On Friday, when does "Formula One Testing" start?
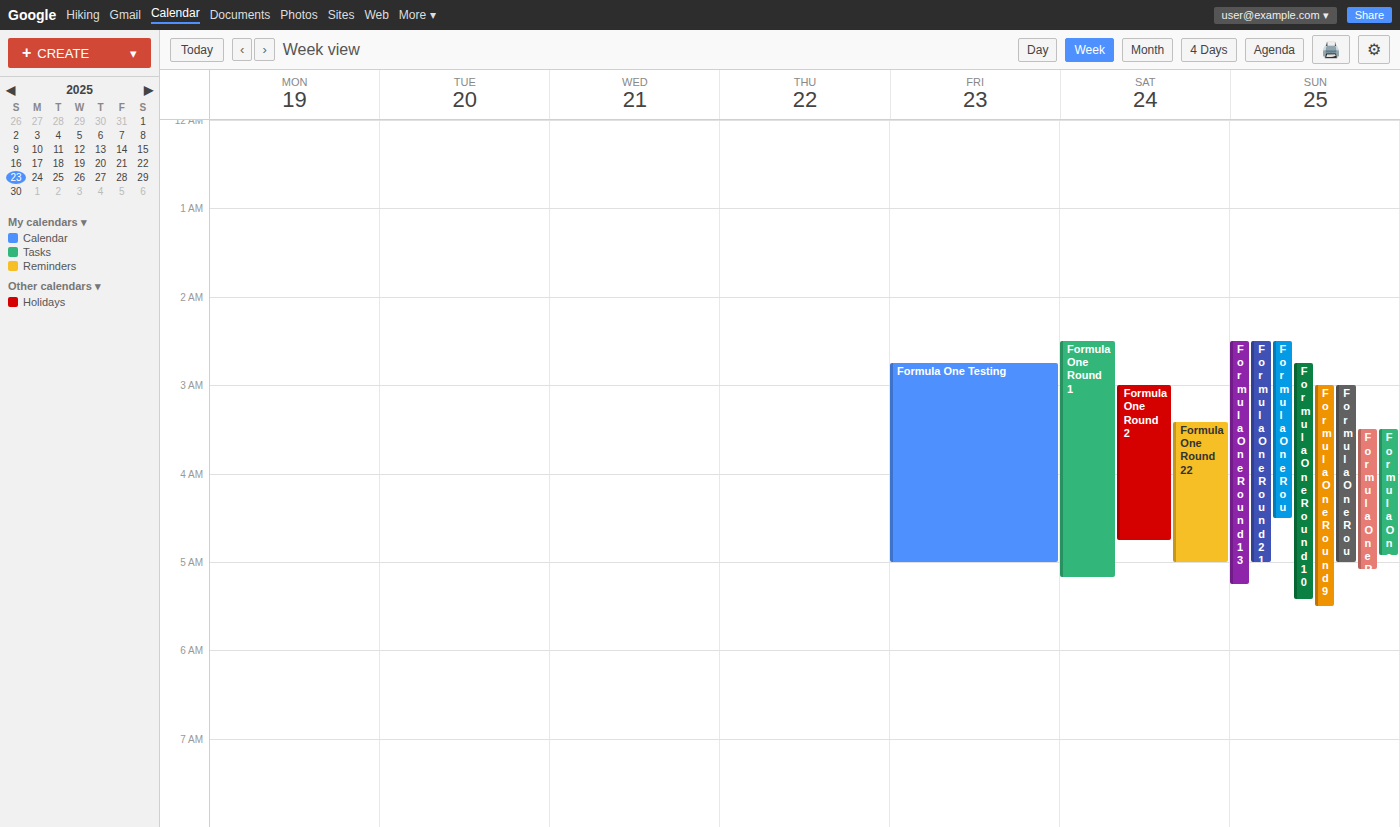
2:45 AM